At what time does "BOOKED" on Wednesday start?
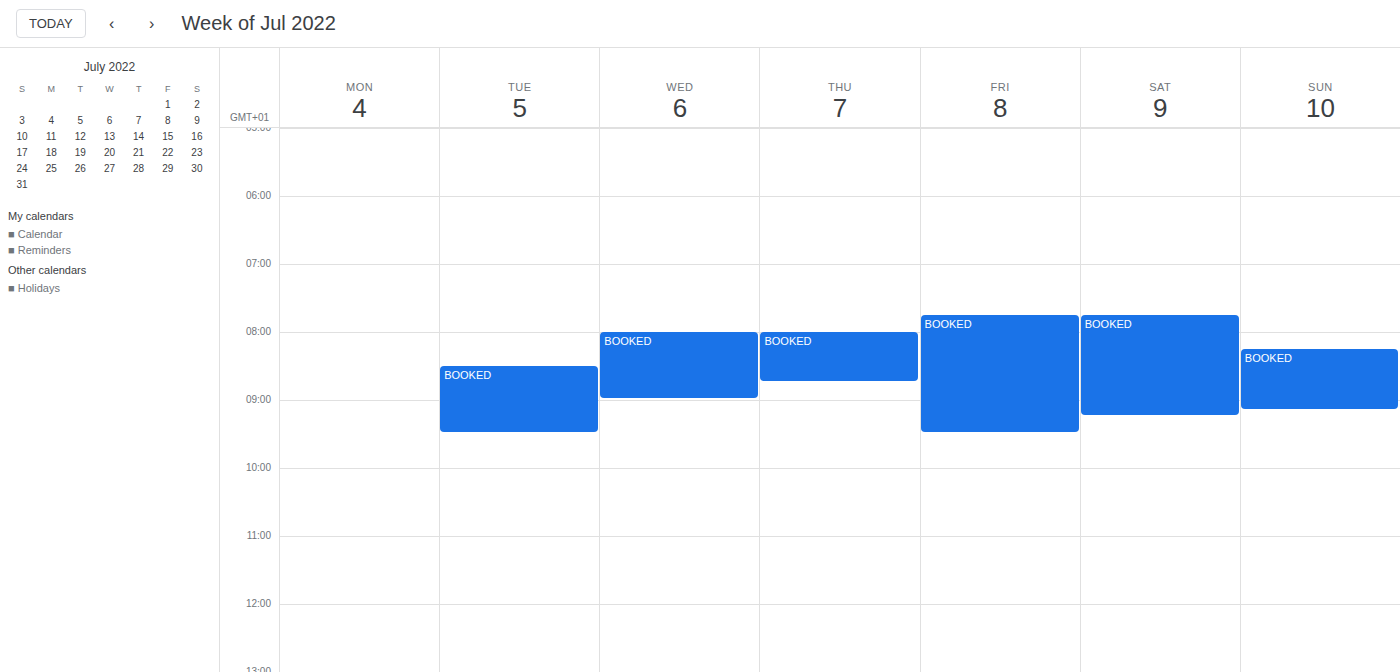
8:00 AM